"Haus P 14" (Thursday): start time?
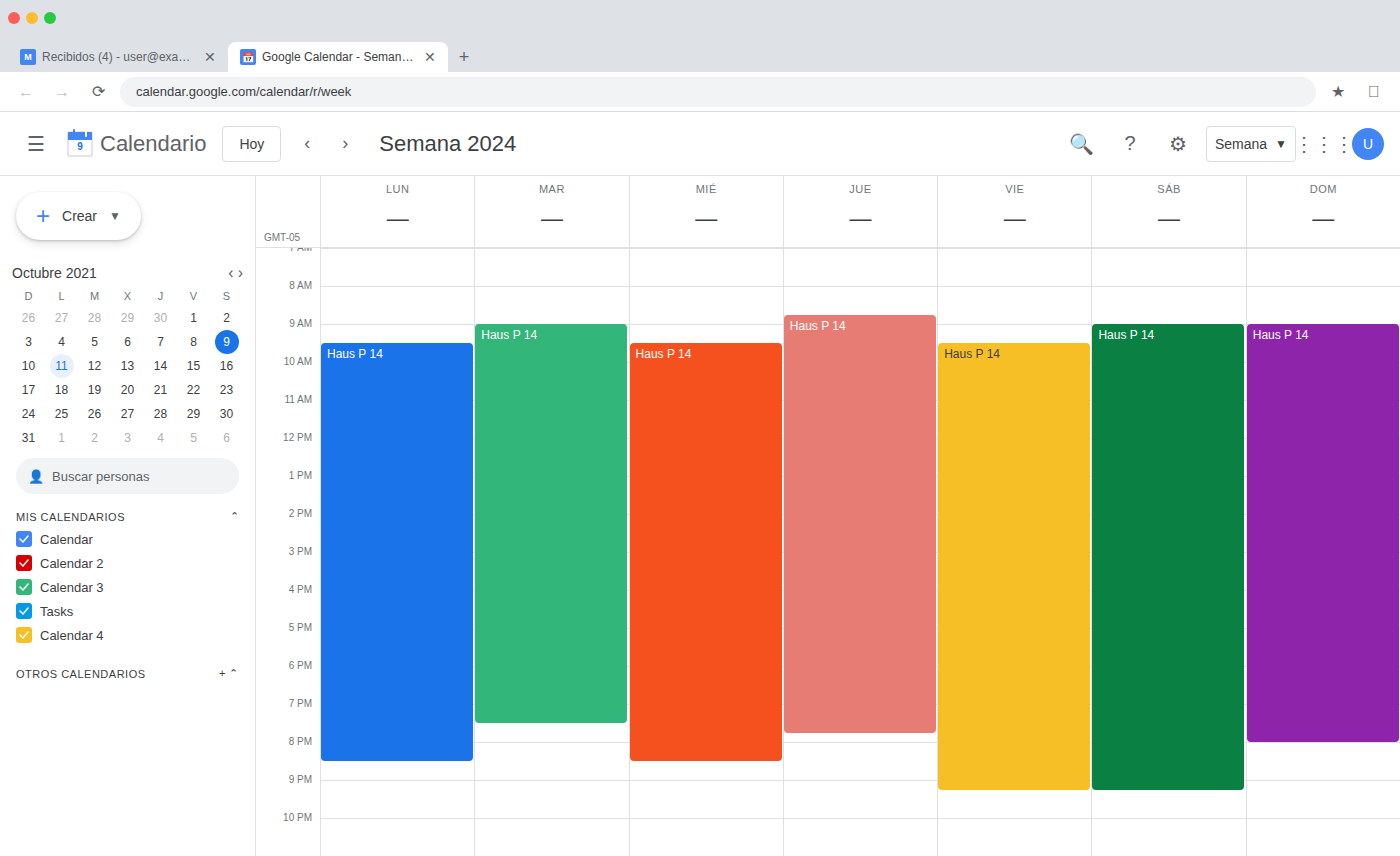
8:45 AM